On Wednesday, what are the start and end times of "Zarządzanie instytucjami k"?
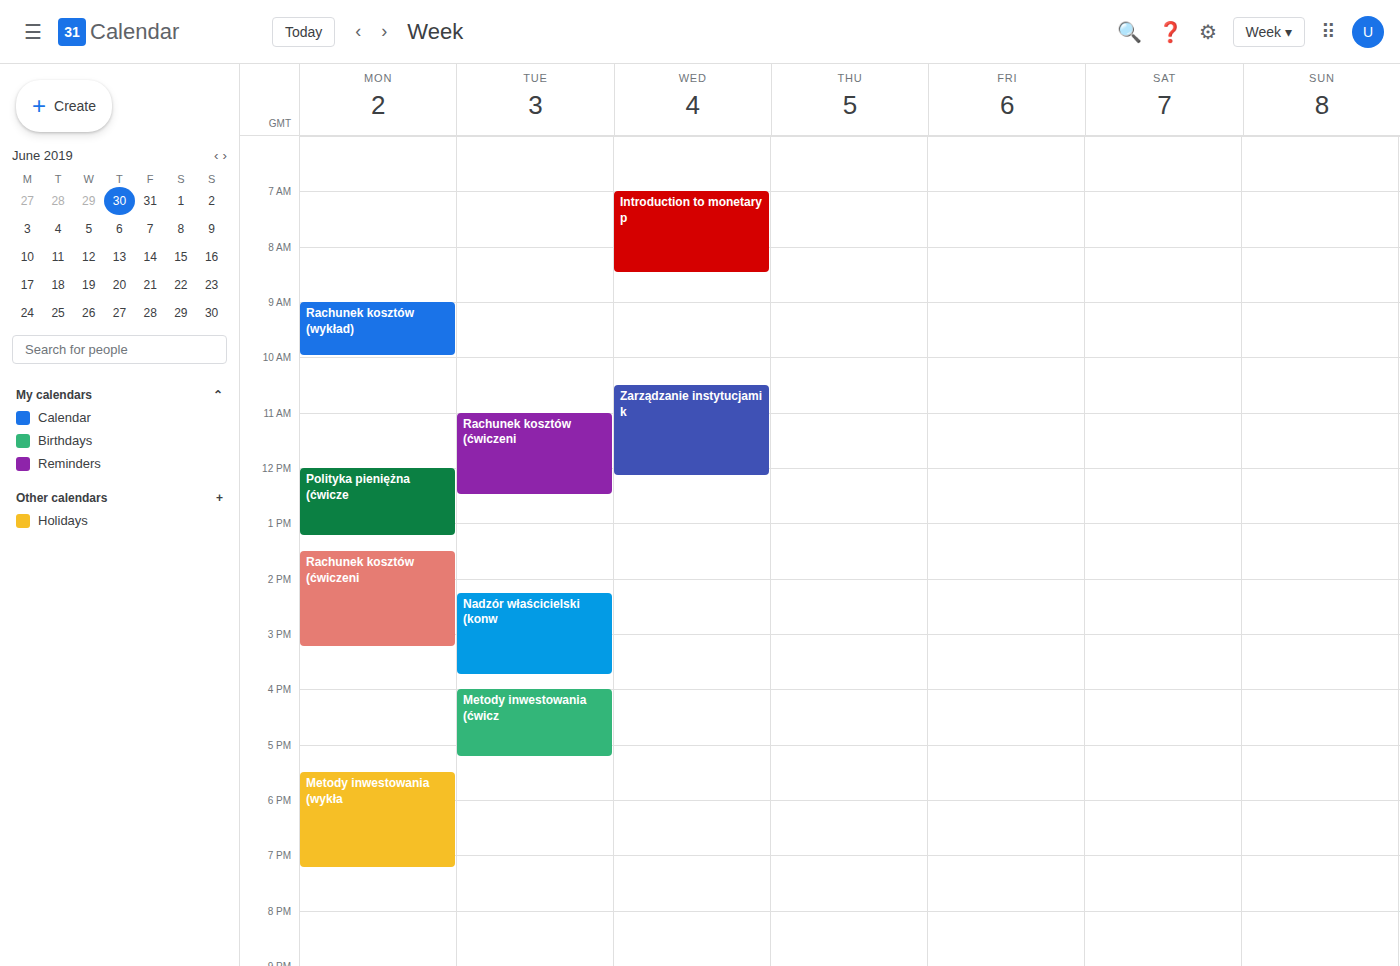
10:30 AM to 12:10 PM